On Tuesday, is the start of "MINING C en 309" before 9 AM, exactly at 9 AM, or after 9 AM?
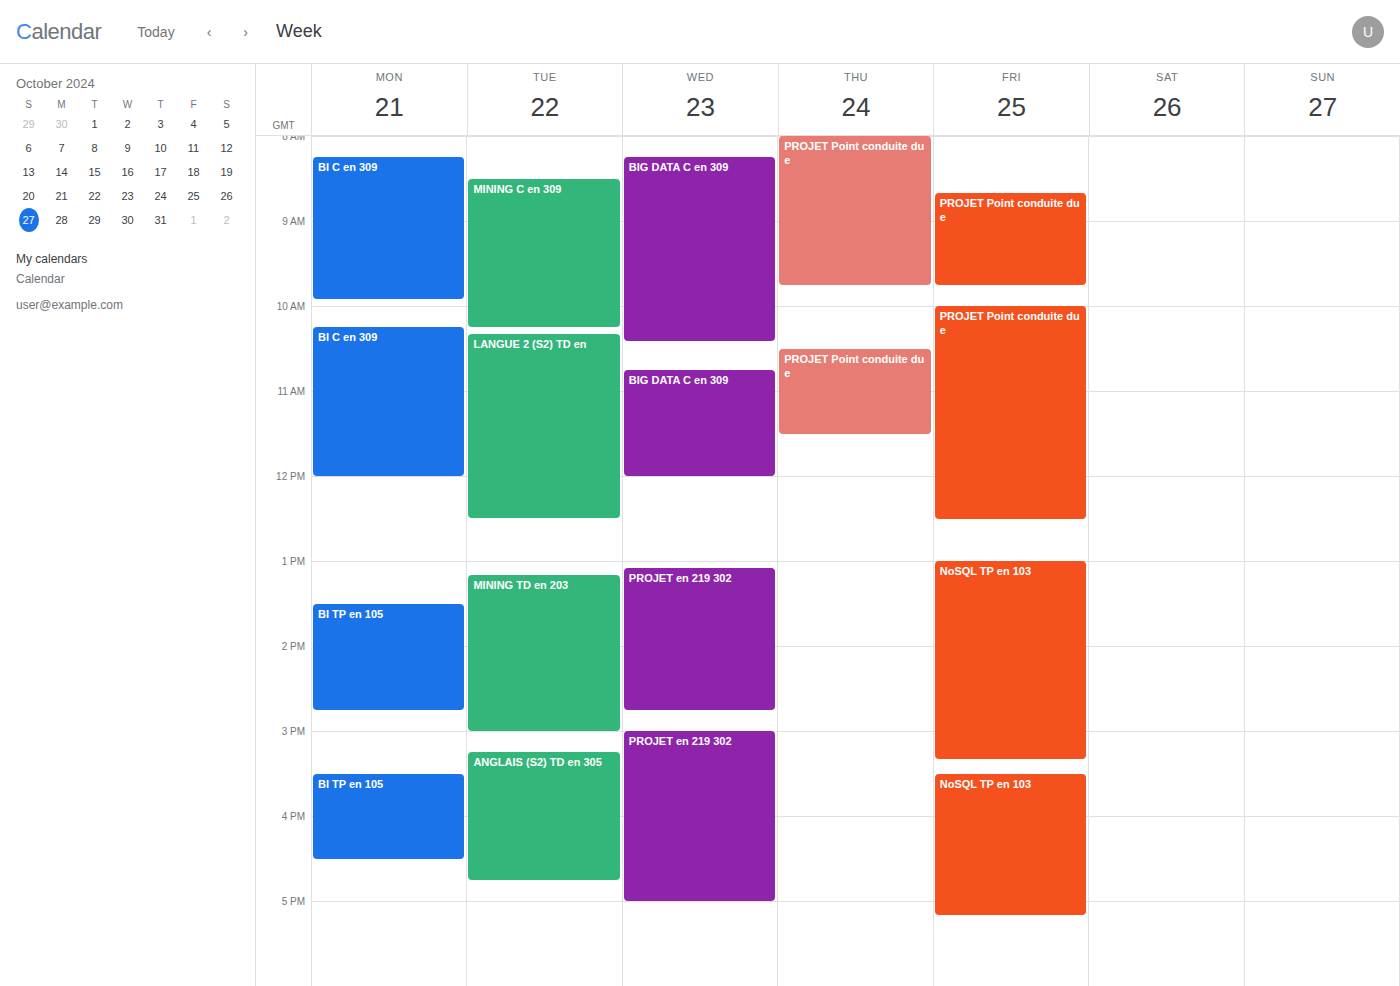
8:30 AM -- before 9 AM, 30 minutes above the 9 AM line.